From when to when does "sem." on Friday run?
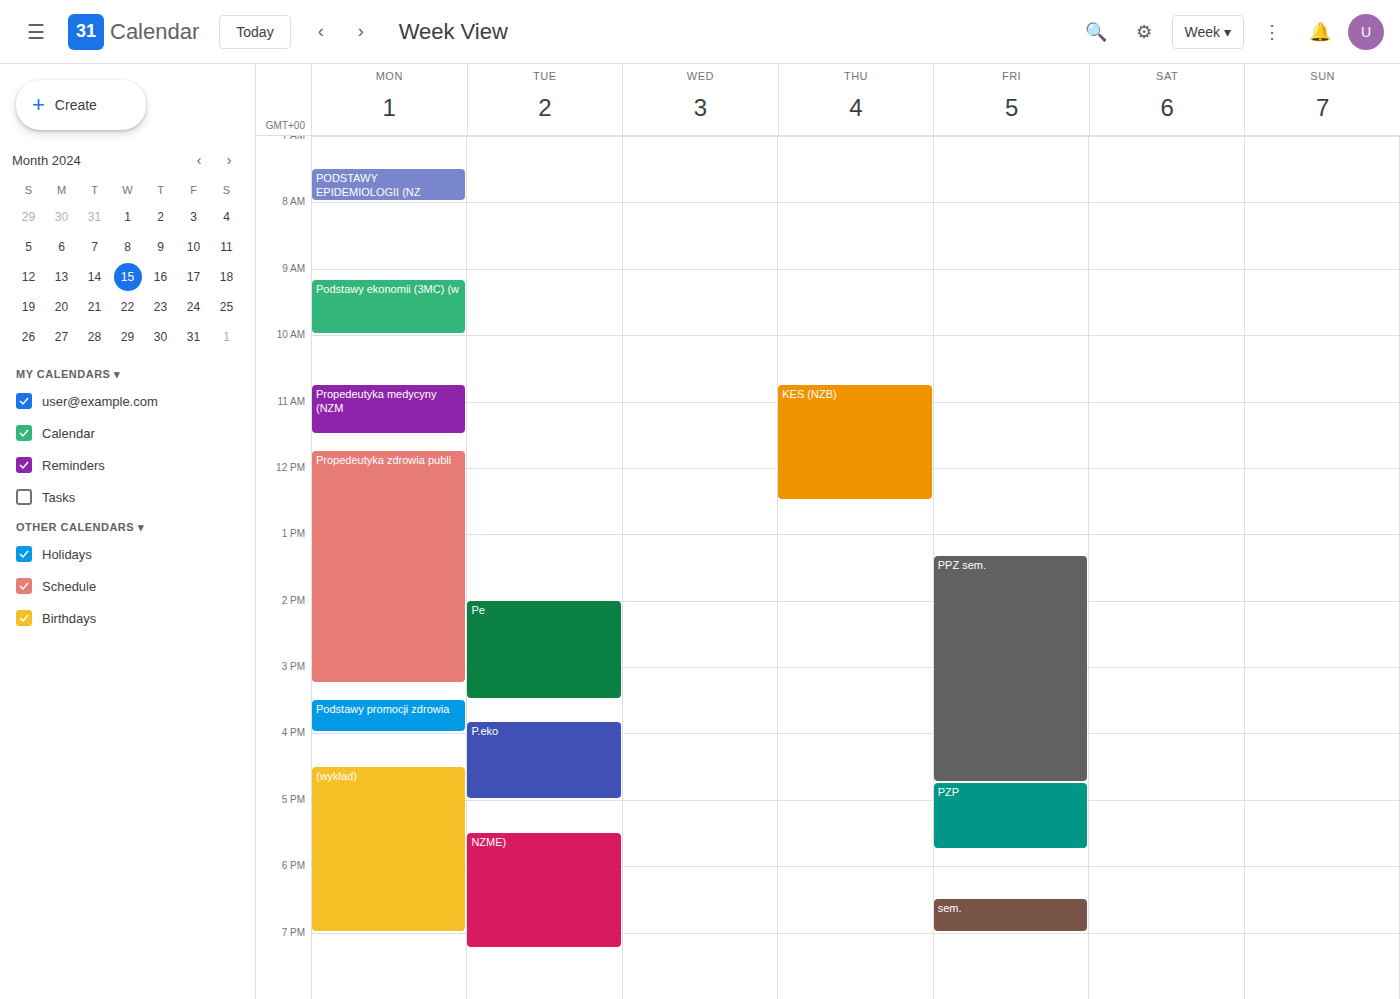
6:30 PM to 7:00 PM